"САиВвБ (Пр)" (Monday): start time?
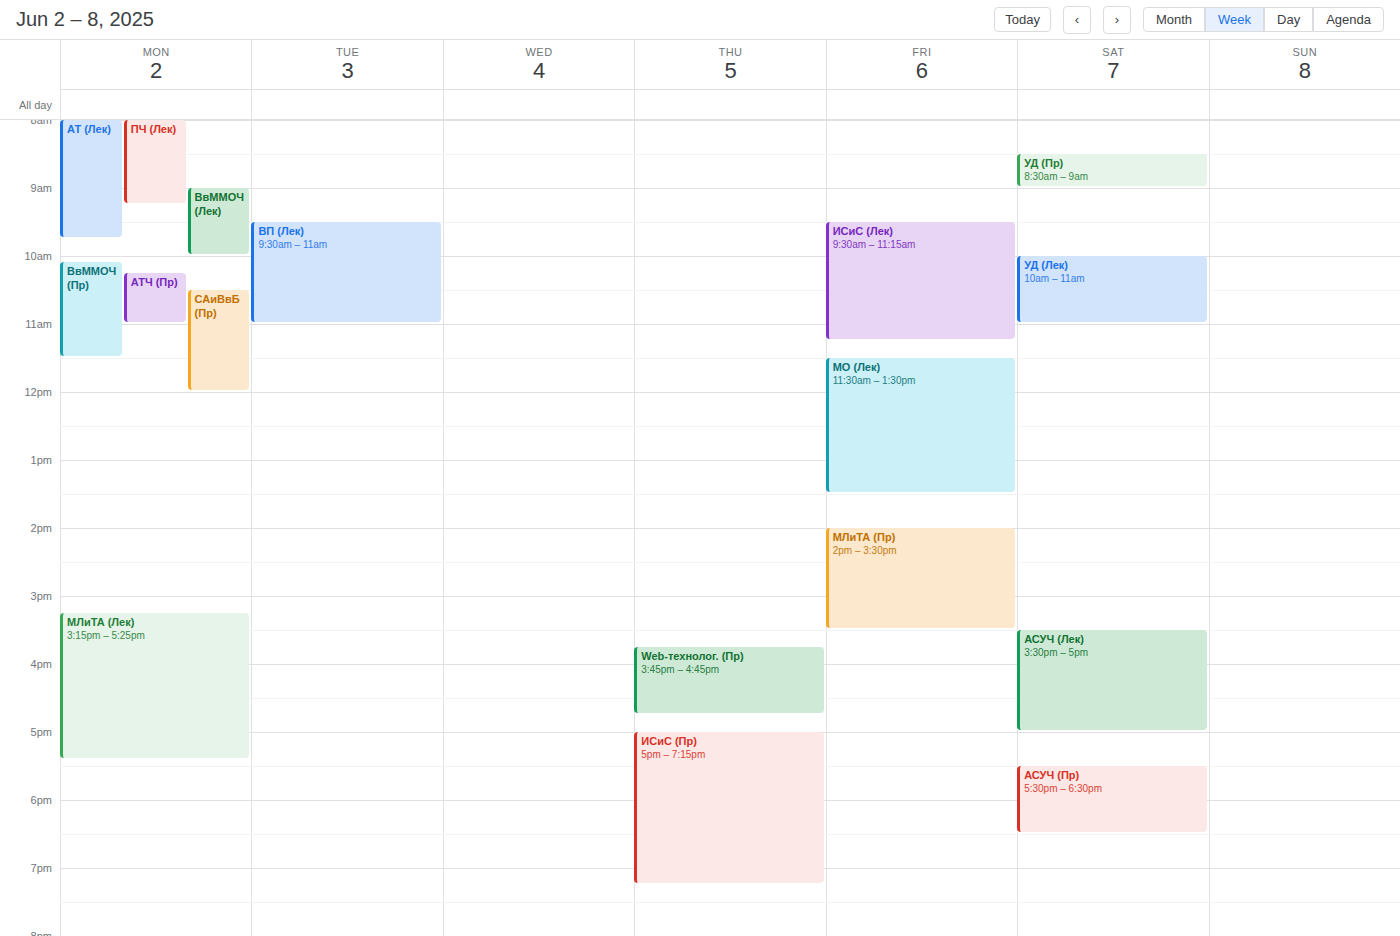
10:30 AM